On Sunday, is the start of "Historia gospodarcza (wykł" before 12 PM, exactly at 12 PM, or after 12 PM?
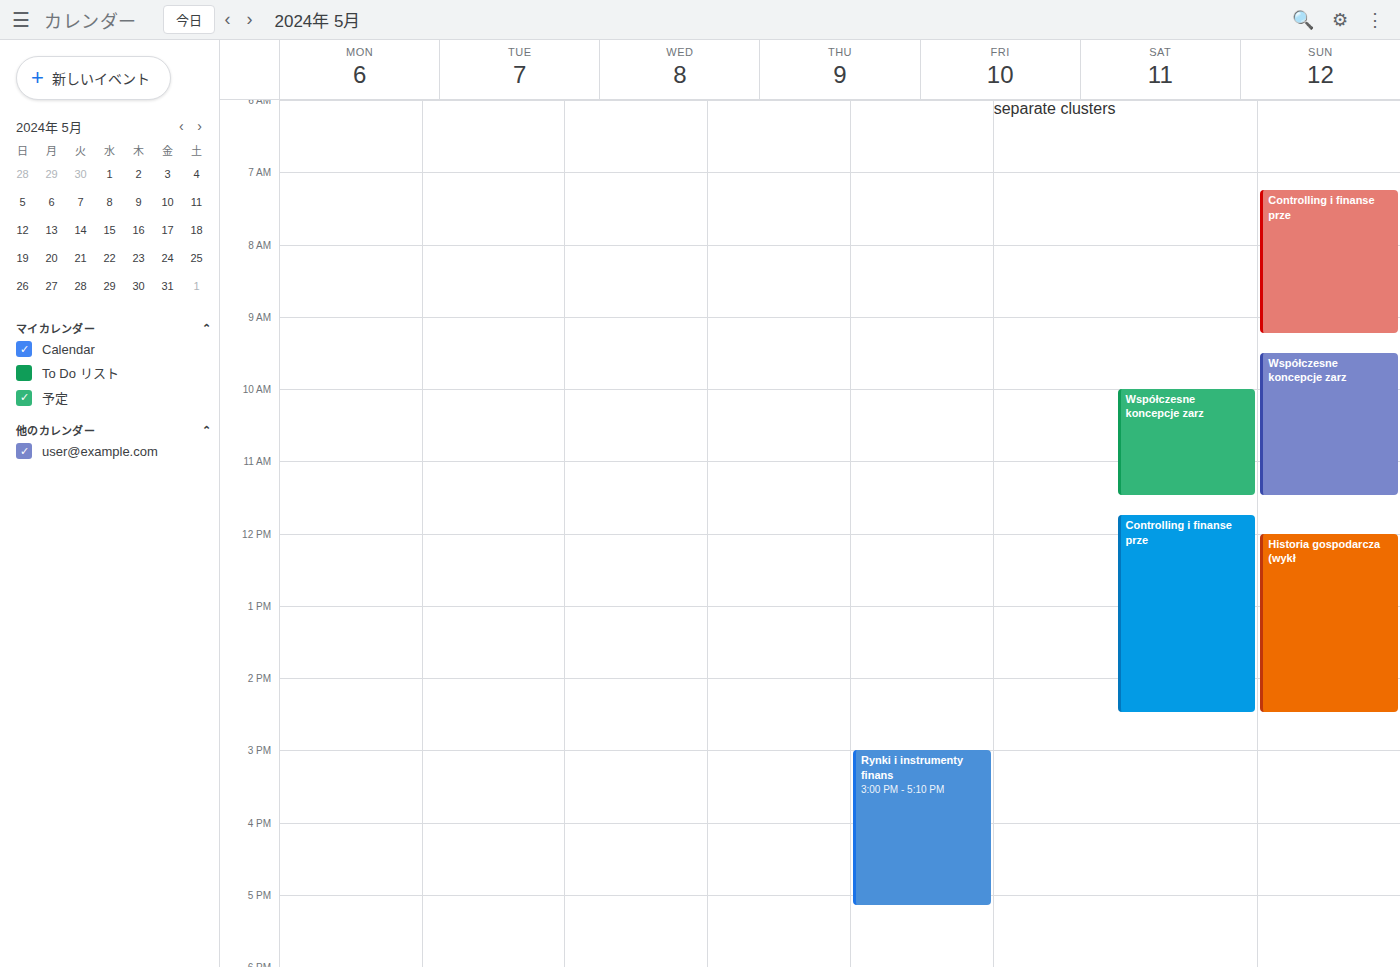
12:00 PM -- exactly at 12 PM, on the 12 PM line.